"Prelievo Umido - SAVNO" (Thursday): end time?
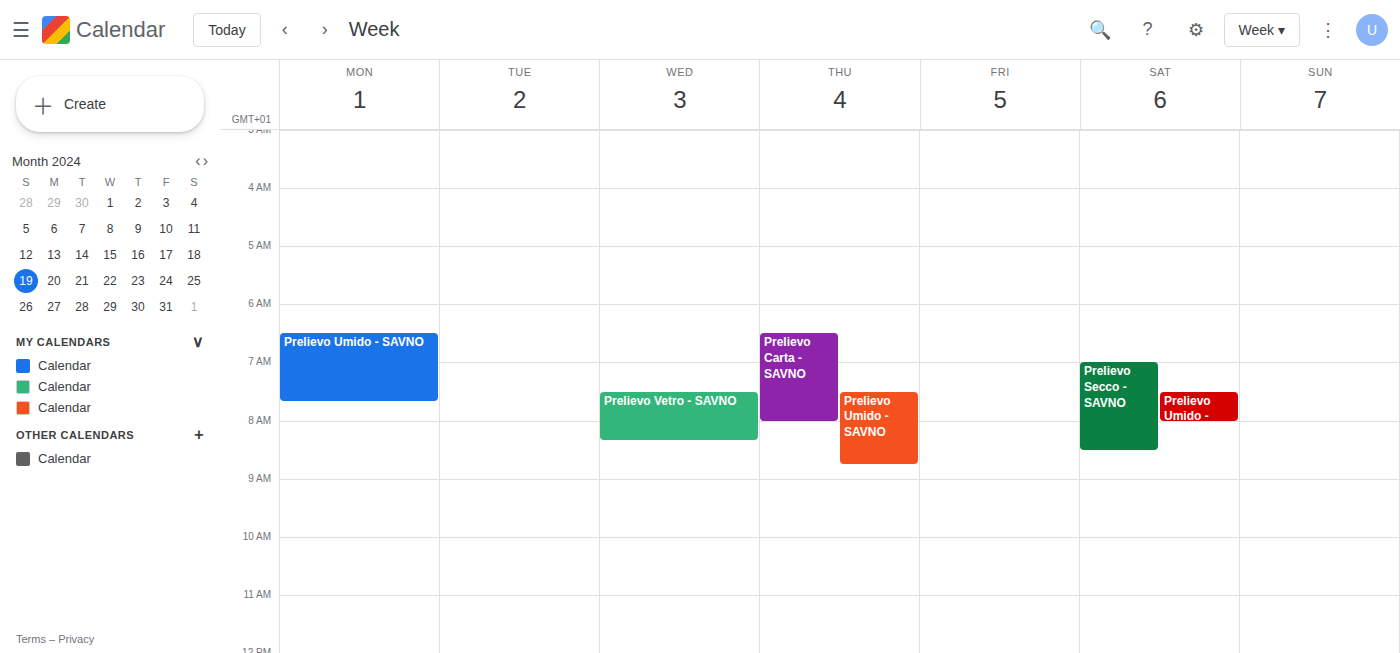
8:45 AM